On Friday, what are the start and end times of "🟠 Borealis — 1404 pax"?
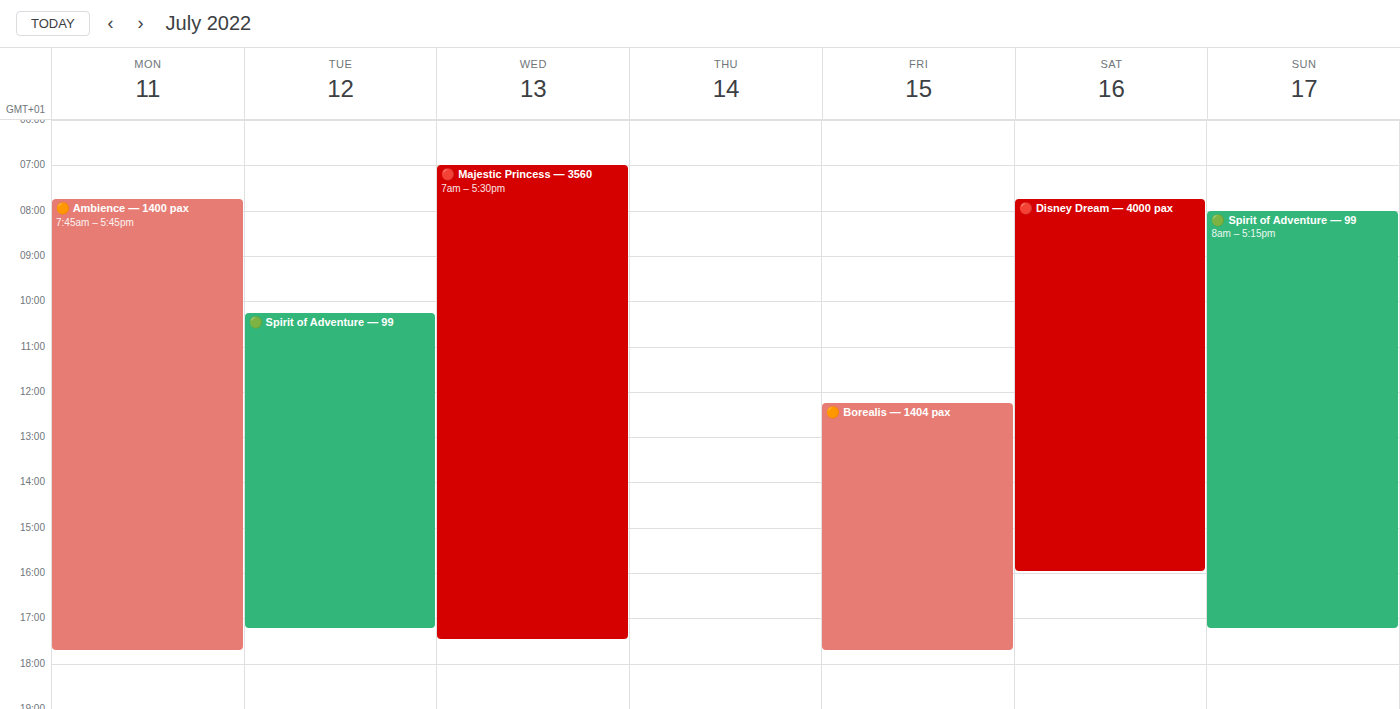
12:15 PM to 5:45 PM